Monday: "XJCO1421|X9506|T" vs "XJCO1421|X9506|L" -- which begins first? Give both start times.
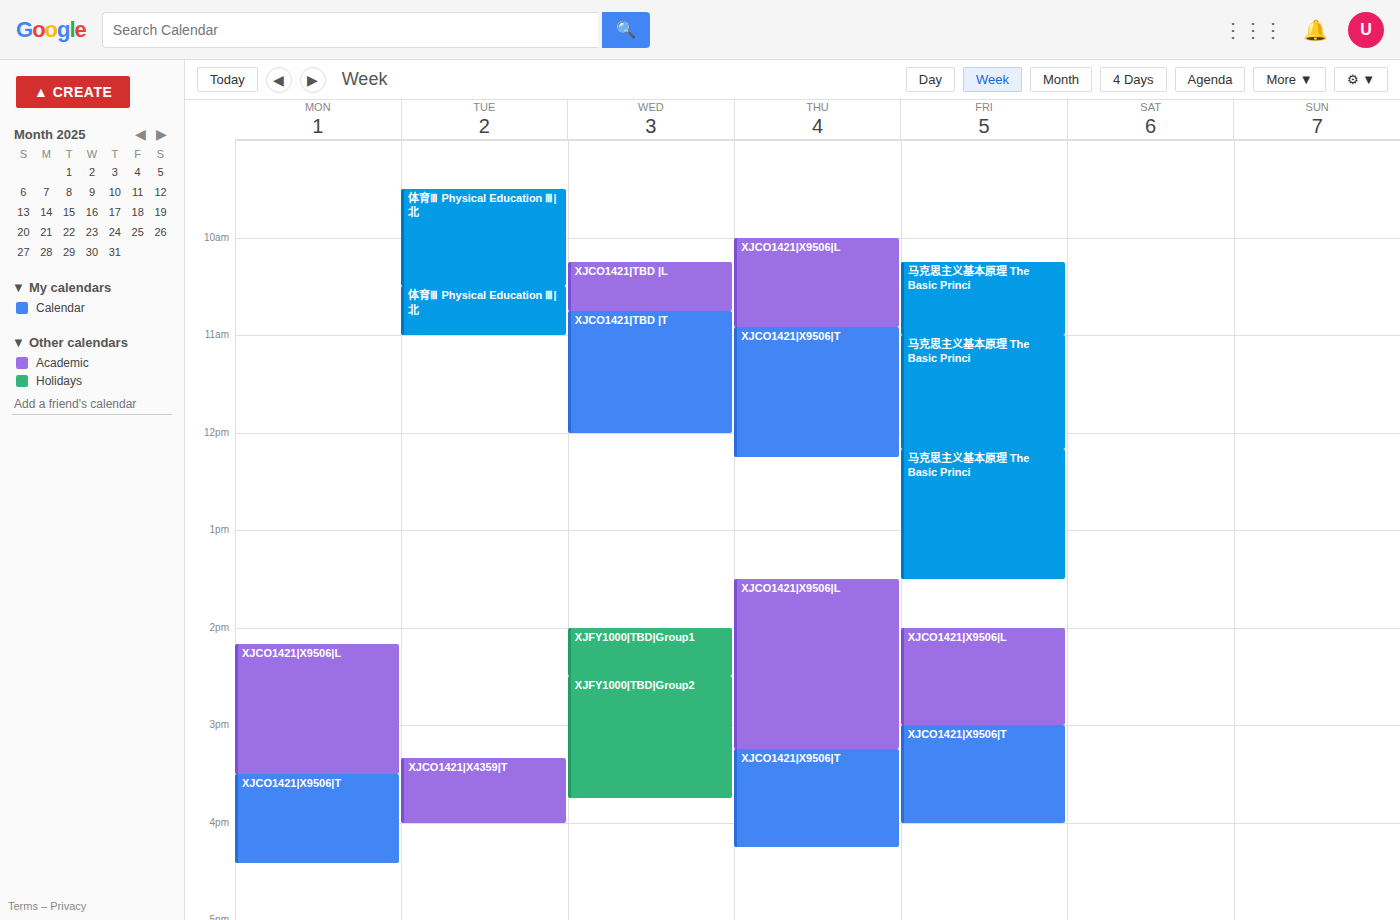
"XJCO1421|X9506|L" 14:10; "XJCO1421|X9506|T" 15:30.